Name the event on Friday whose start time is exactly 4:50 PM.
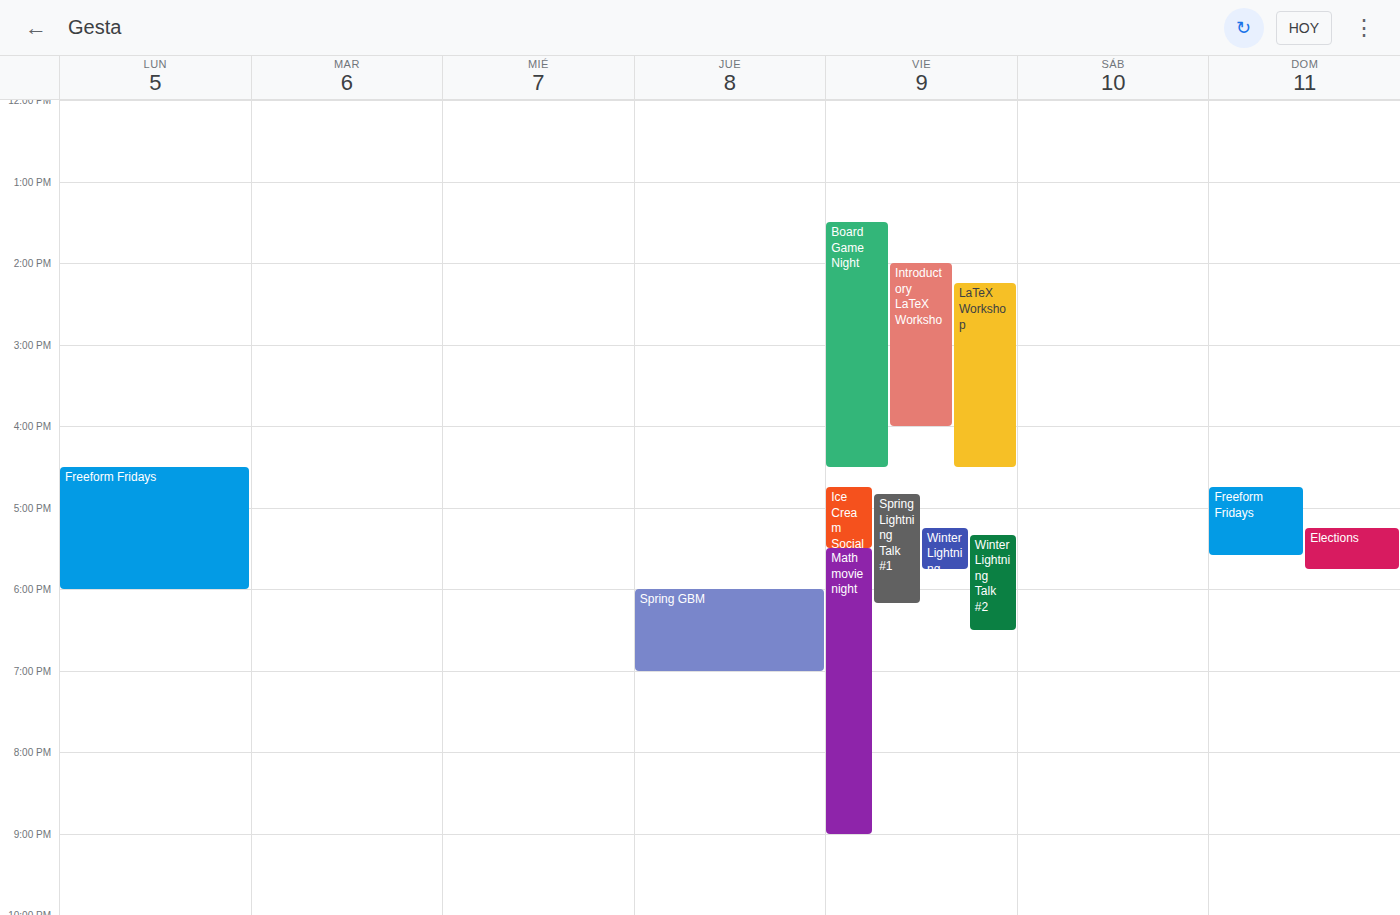
"Spring Lightning Talk #1"